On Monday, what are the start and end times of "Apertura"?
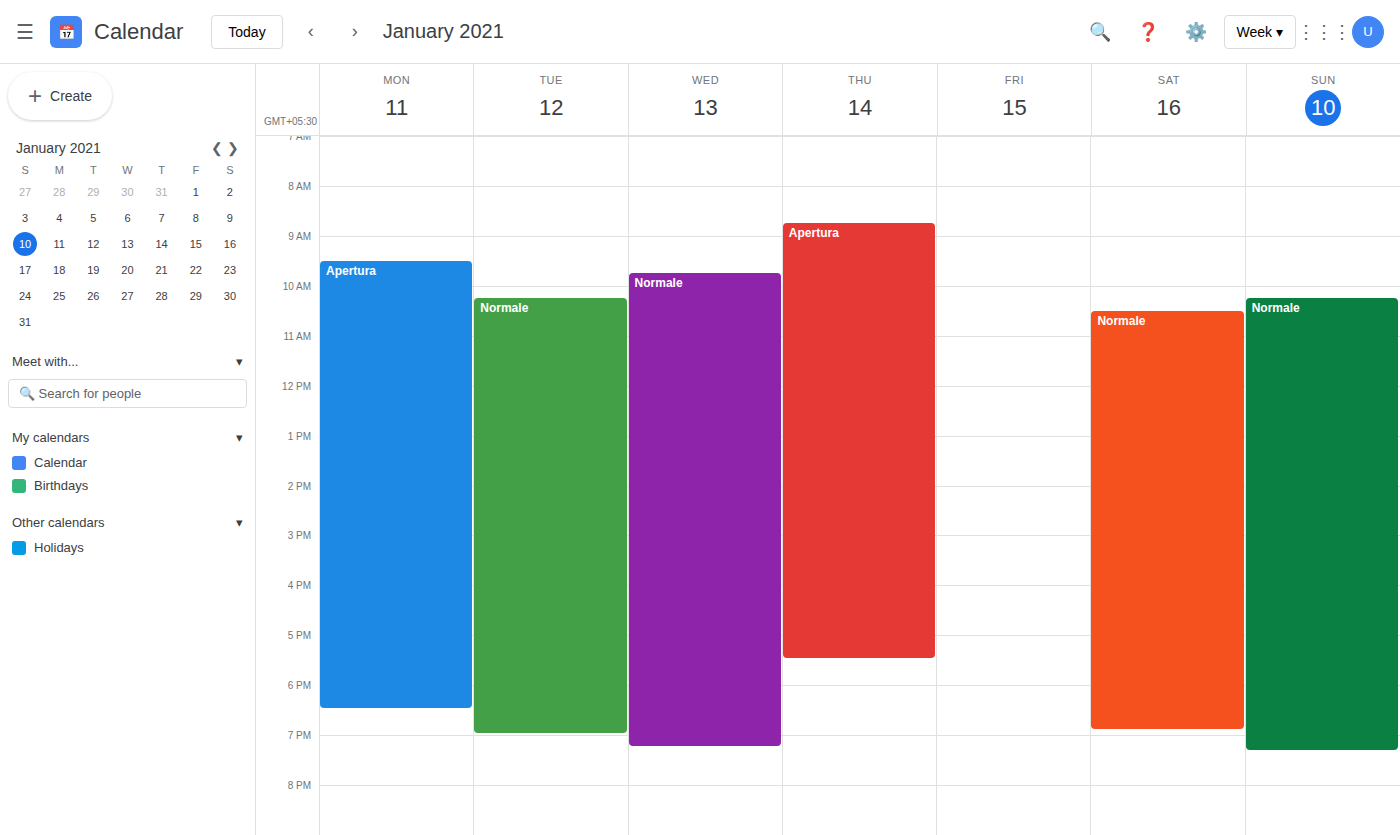
9:30 AM to 6:30 PM